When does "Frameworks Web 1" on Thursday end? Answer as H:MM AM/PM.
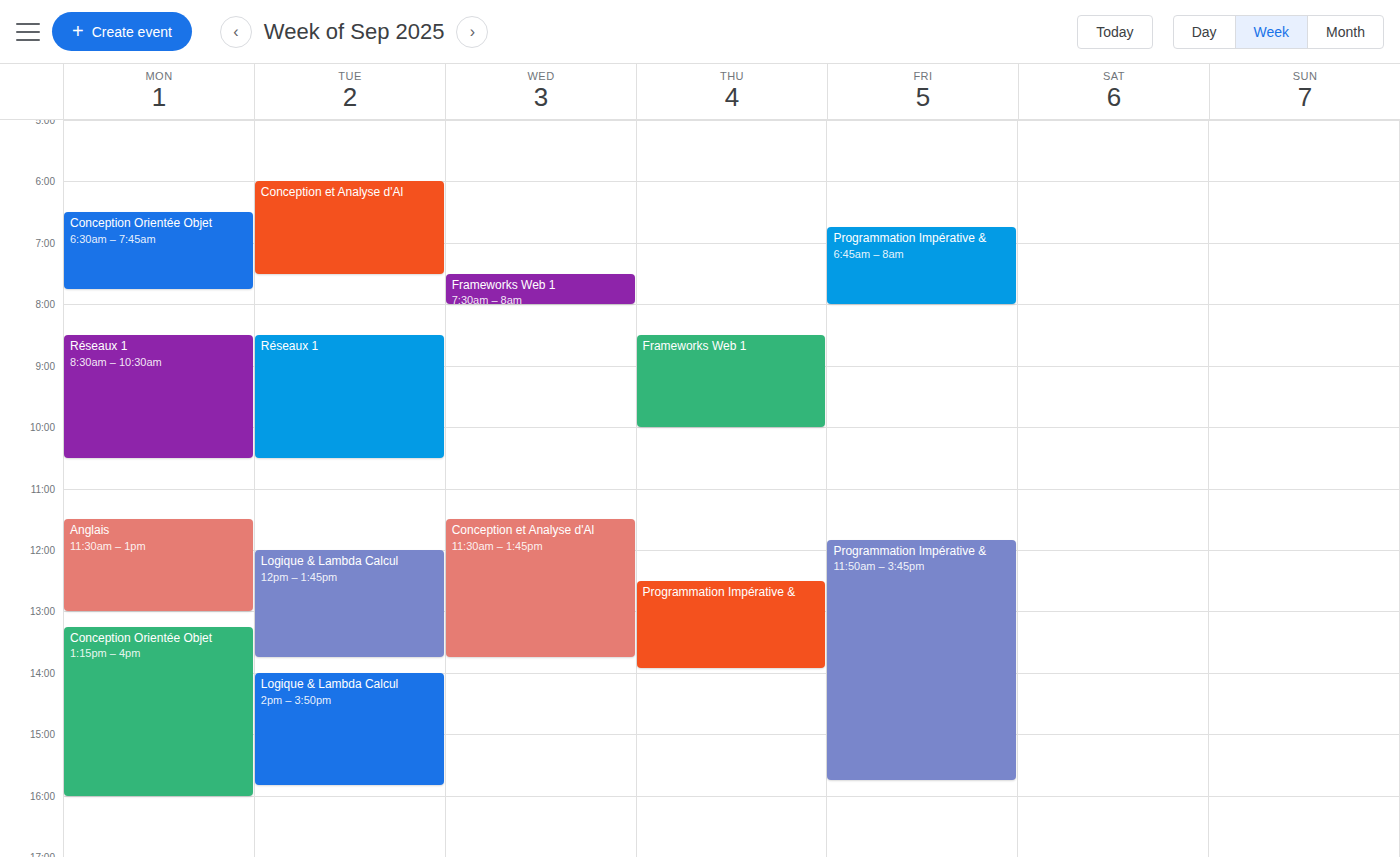
10:00 AM